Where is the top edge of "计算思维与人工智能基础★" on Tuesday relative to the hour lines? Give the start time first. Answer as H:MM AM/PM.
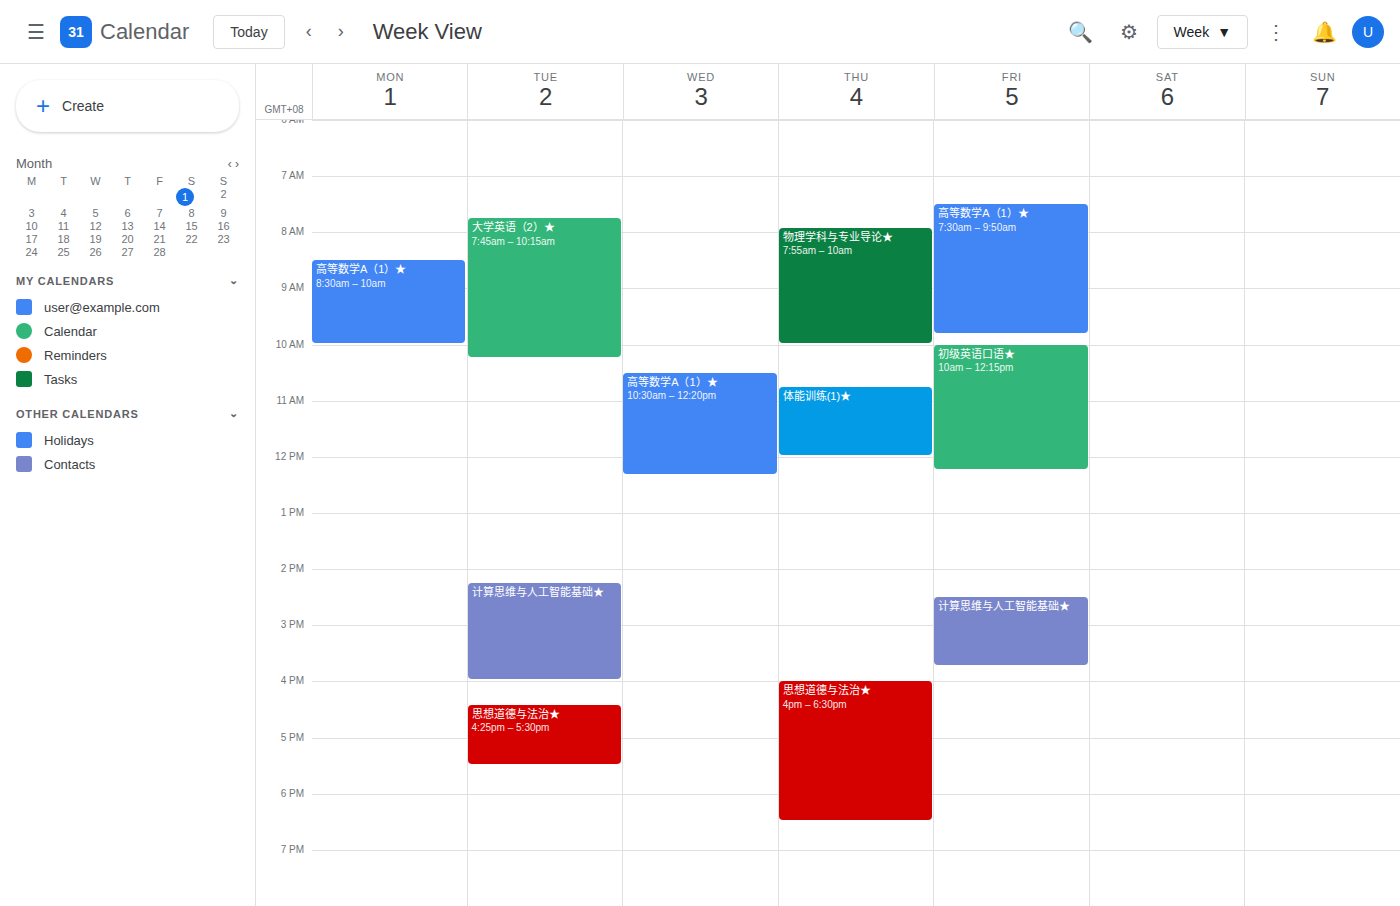
2:15 PM -- neither: a quarter of the way from the 2 PM line to the 3 PM line.